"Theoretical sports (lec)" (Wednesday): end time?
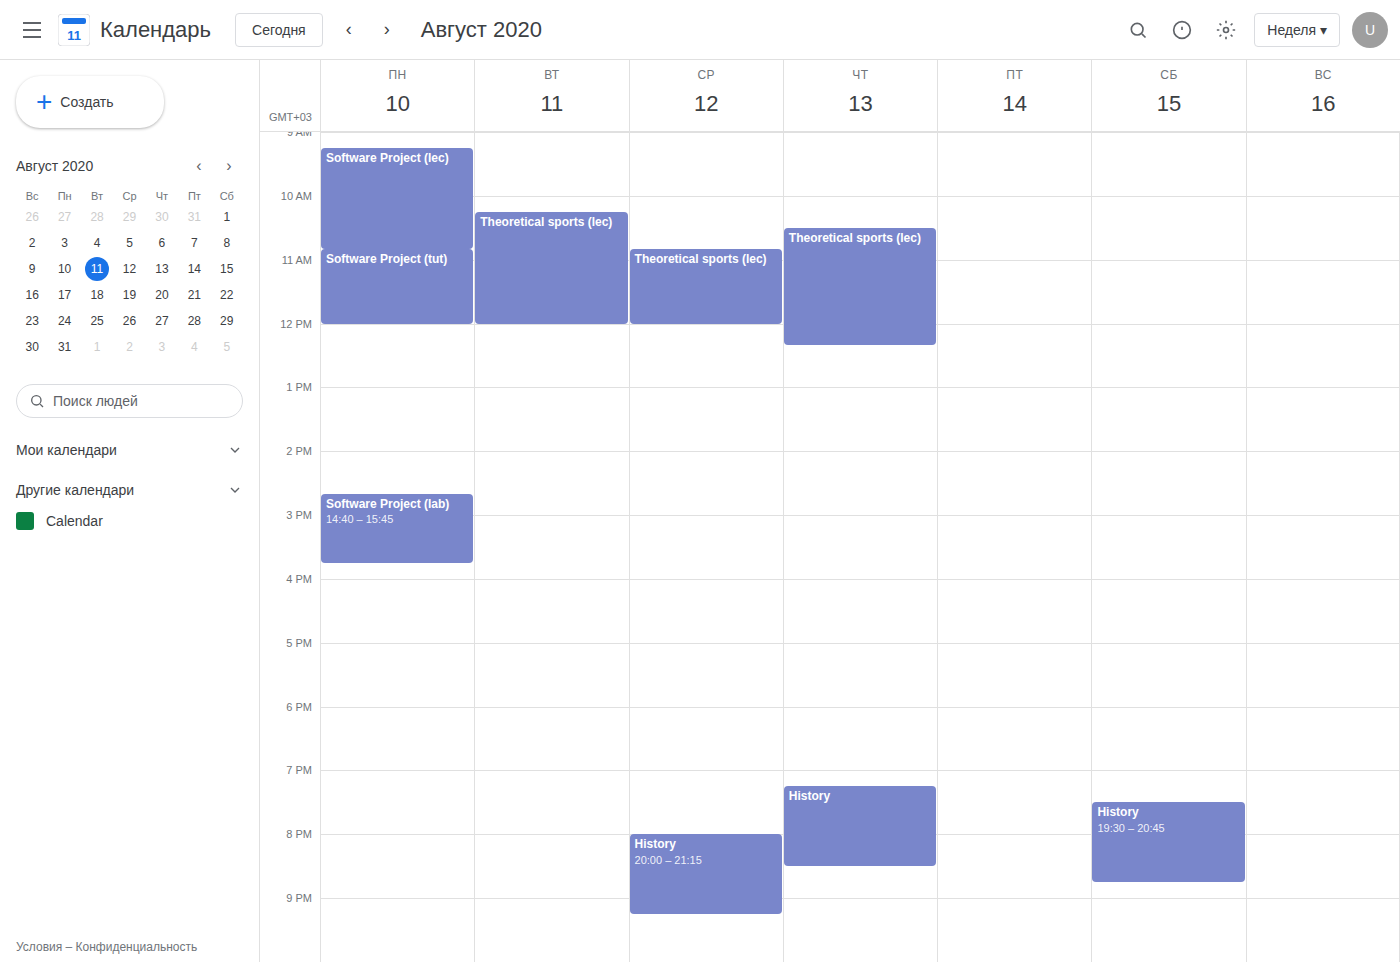
12:00 PM